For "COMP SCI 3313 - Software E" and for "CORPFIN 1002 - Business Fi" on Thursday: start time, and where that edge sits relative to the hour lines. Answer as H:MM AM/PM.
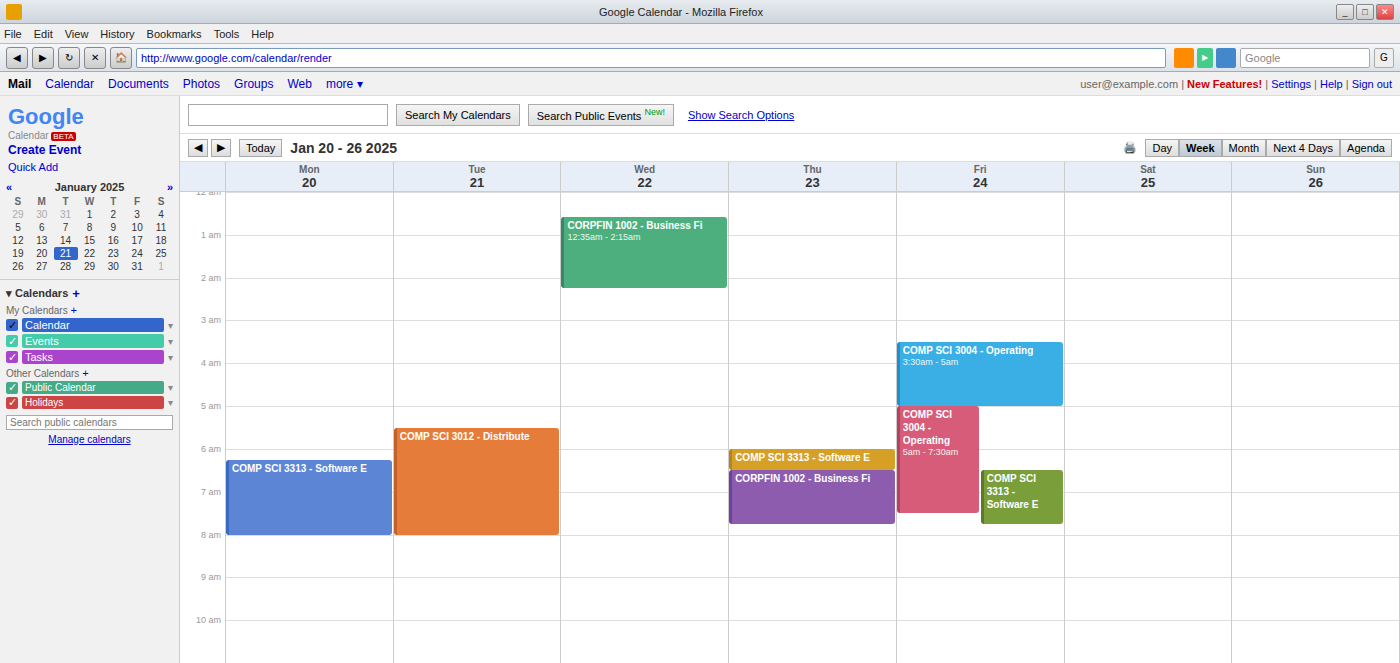
"COMP SCI 3313 - Software E": 6:00 AM, exactly on the 6 AM line. "CORPFIN 1002 - Business Fi": 6:30 AM, halfway between the 6 AM and 7 AM lines.